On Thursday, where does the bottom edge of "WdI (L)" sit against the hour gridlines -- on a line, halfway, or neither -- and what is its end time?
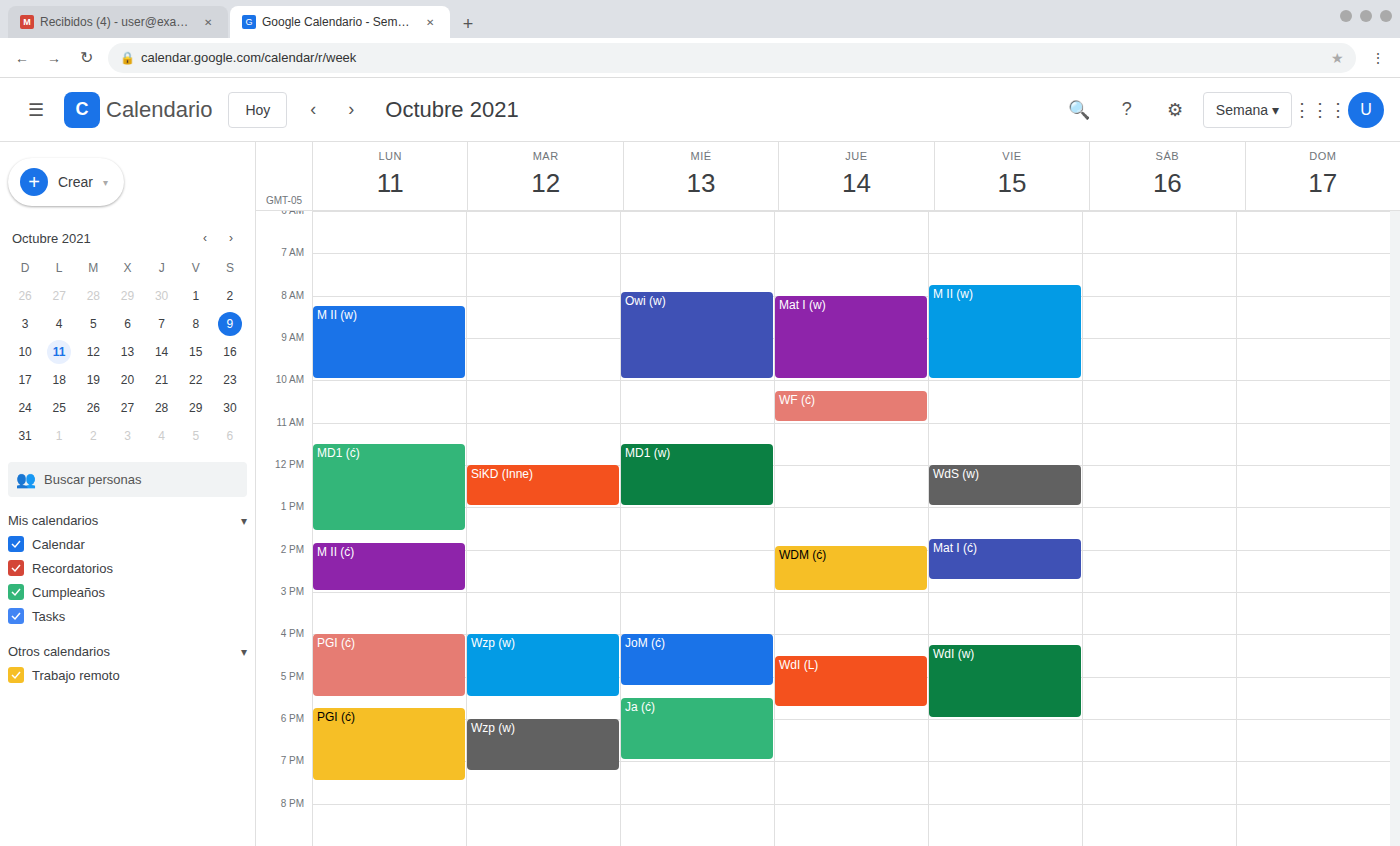
5:45 PM -- neither: three quarters of the way from the 5 PM line to the 6 PM line.